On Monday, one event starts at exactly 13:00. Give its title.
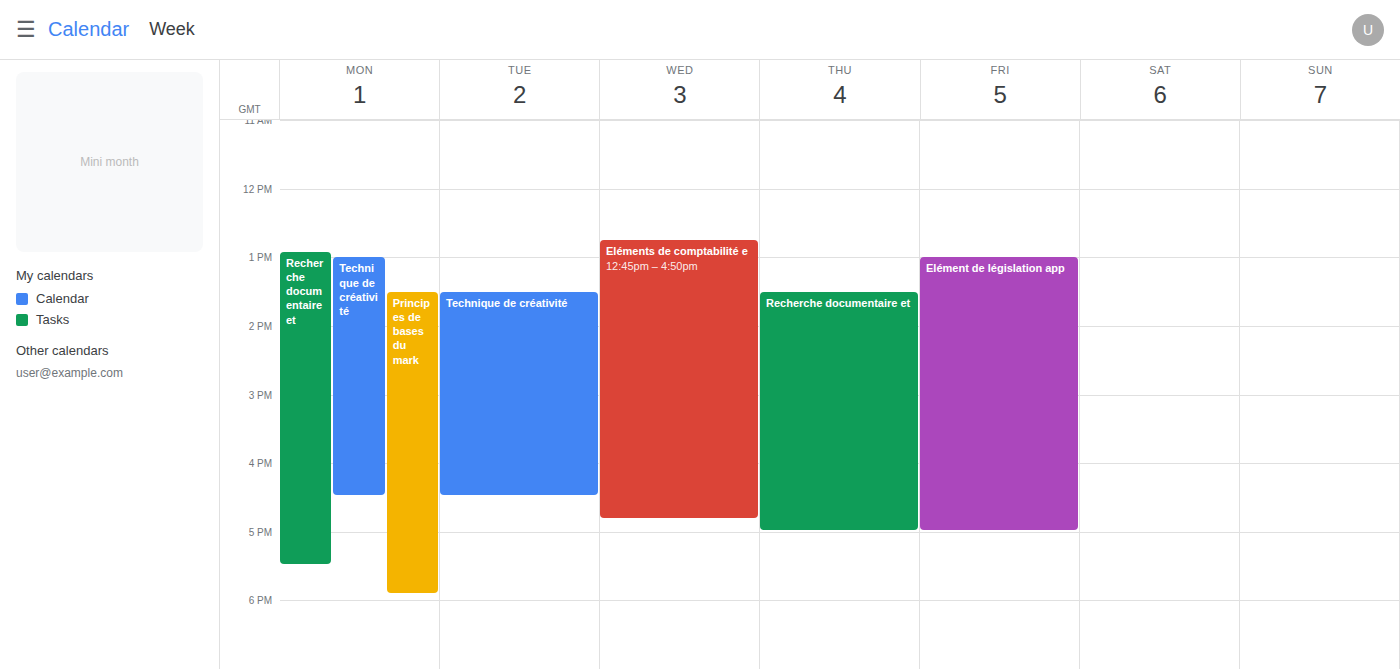
"Technique de créativité"